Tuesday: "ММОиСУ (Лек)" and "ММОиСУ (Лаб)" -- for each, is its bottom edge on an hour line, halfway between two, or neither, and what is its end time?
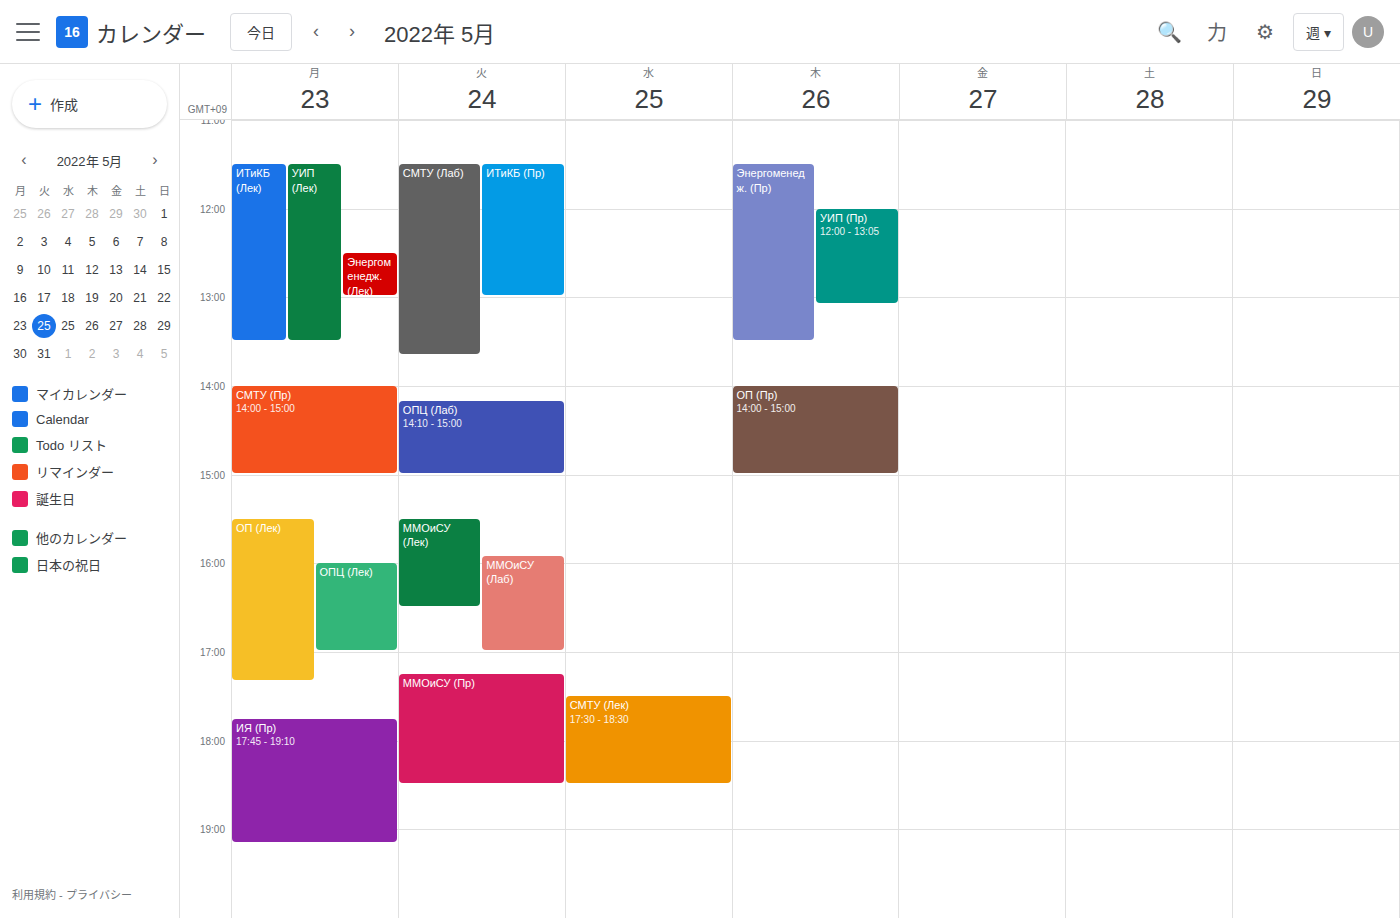
"ММОиСУ (Лек)": 4:30 PM, halfway between the 4 PM and 5 PM lines. "ММОиСУ (Лаб)": 5:00 PM, exactly on the 5 PM line.